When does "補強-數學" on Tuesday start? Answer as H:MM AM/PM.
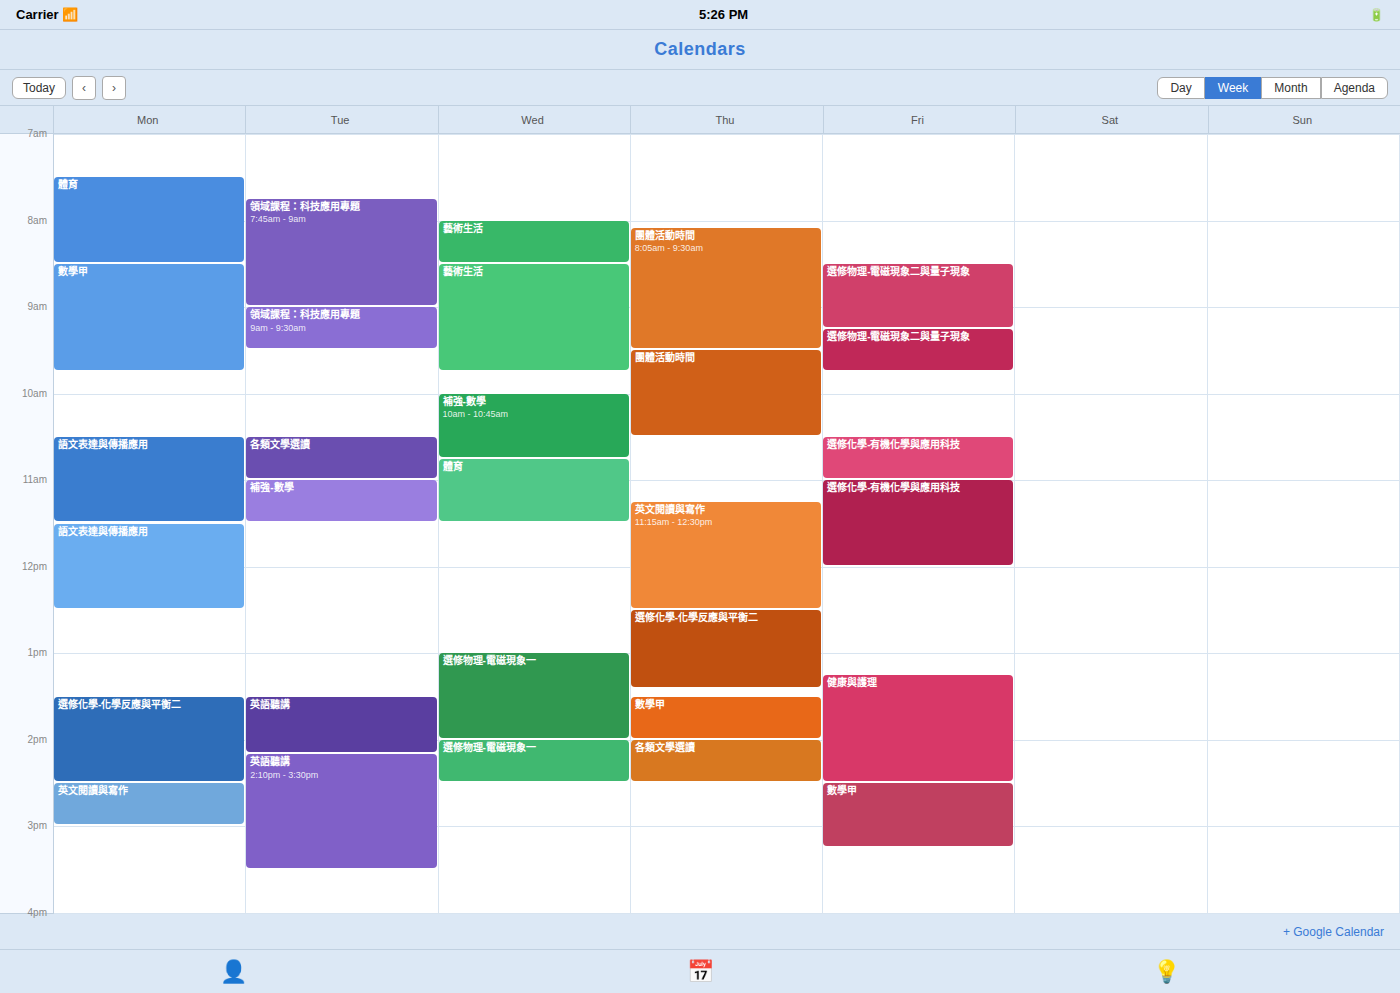
11:00 AM